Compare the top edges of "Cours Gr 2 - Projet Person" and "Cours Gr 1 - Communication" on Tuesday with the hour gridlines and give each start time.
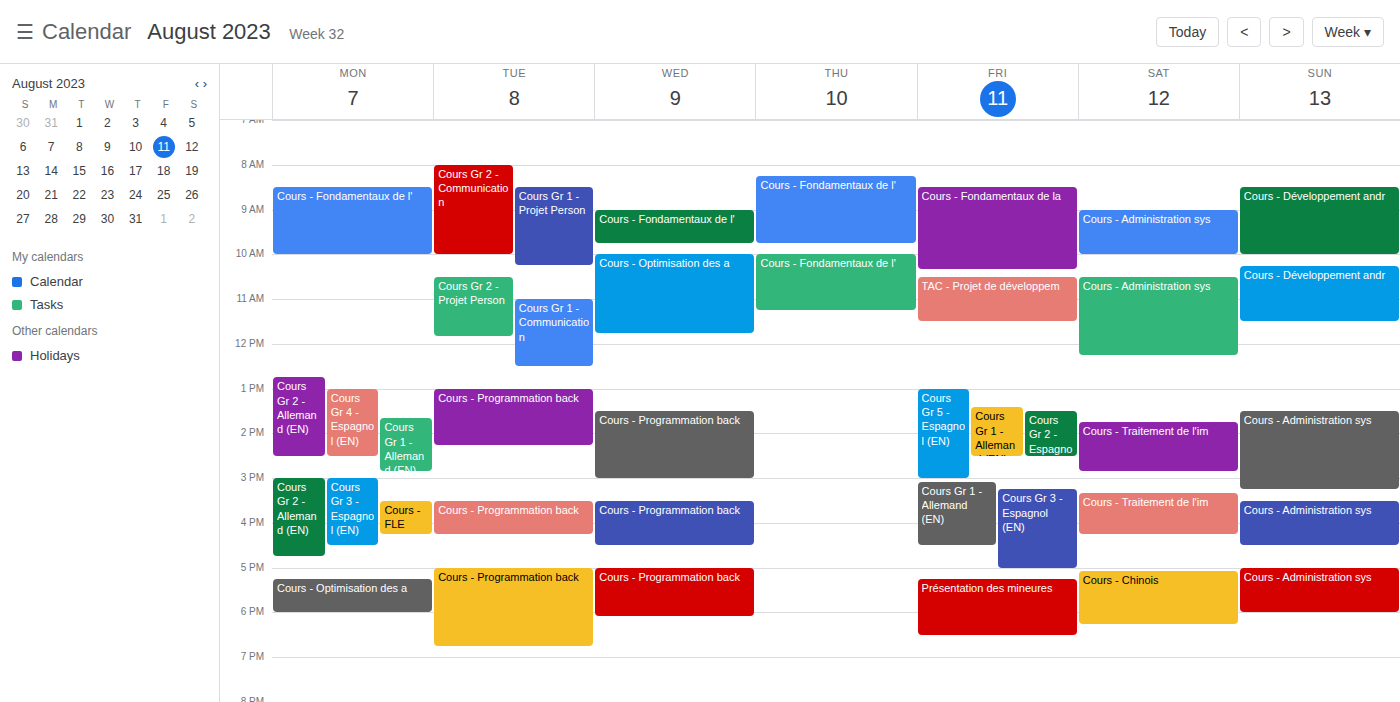
"Cours Gr 2 - Projet Person": 10:30, halfway between the 10:00 and 11:00 lines. "Cours Gr 1 - Communication": 11:00, exactly on the 11:00 line.